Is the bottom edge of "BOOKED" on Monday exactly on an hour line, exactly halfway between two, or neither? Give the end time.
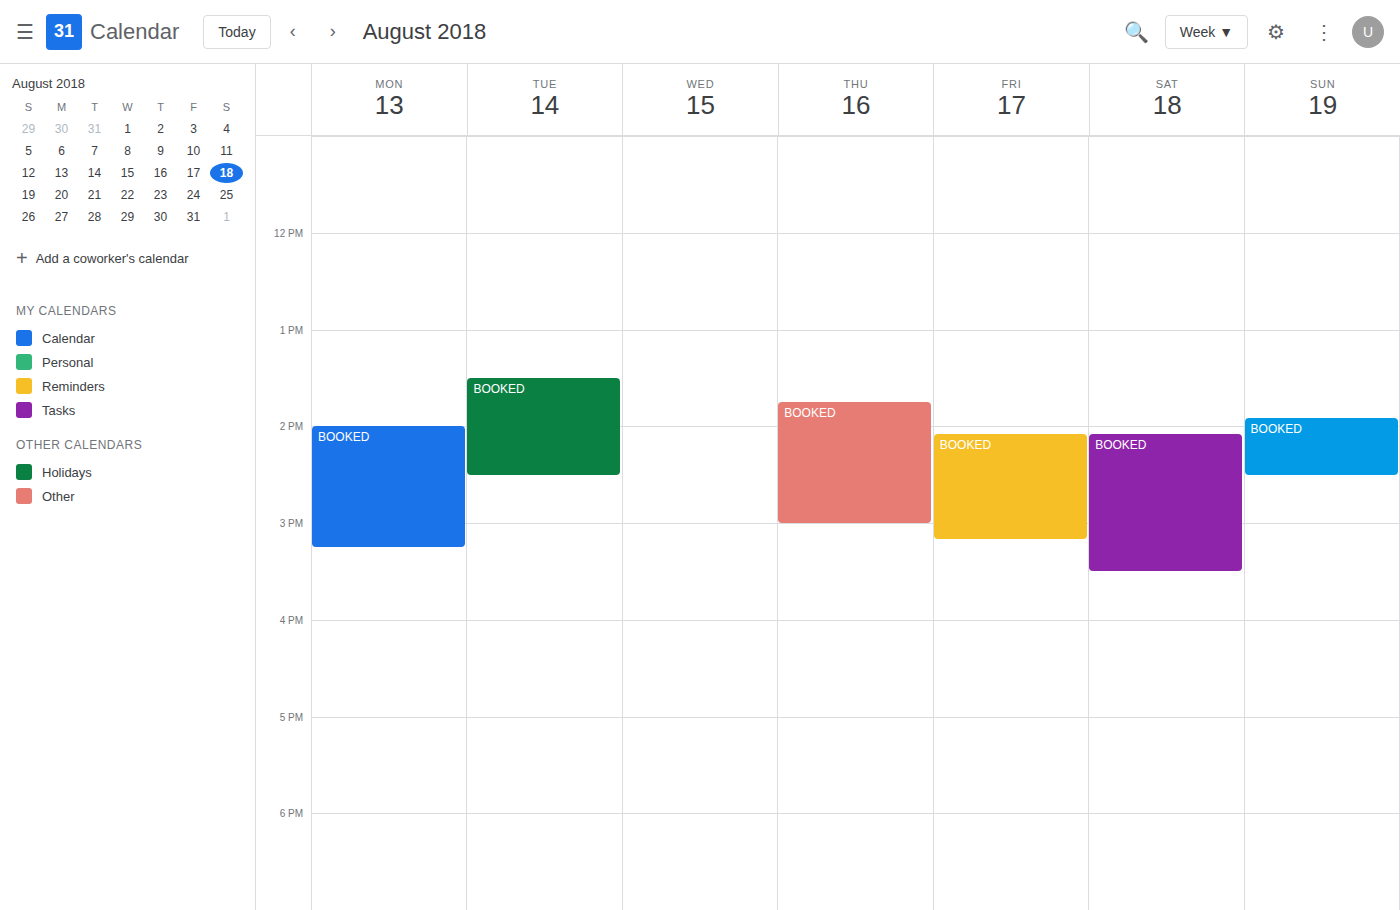
3:15 PM -- neither: a quarter of the way from the 3 PM line to the 4 PM line.